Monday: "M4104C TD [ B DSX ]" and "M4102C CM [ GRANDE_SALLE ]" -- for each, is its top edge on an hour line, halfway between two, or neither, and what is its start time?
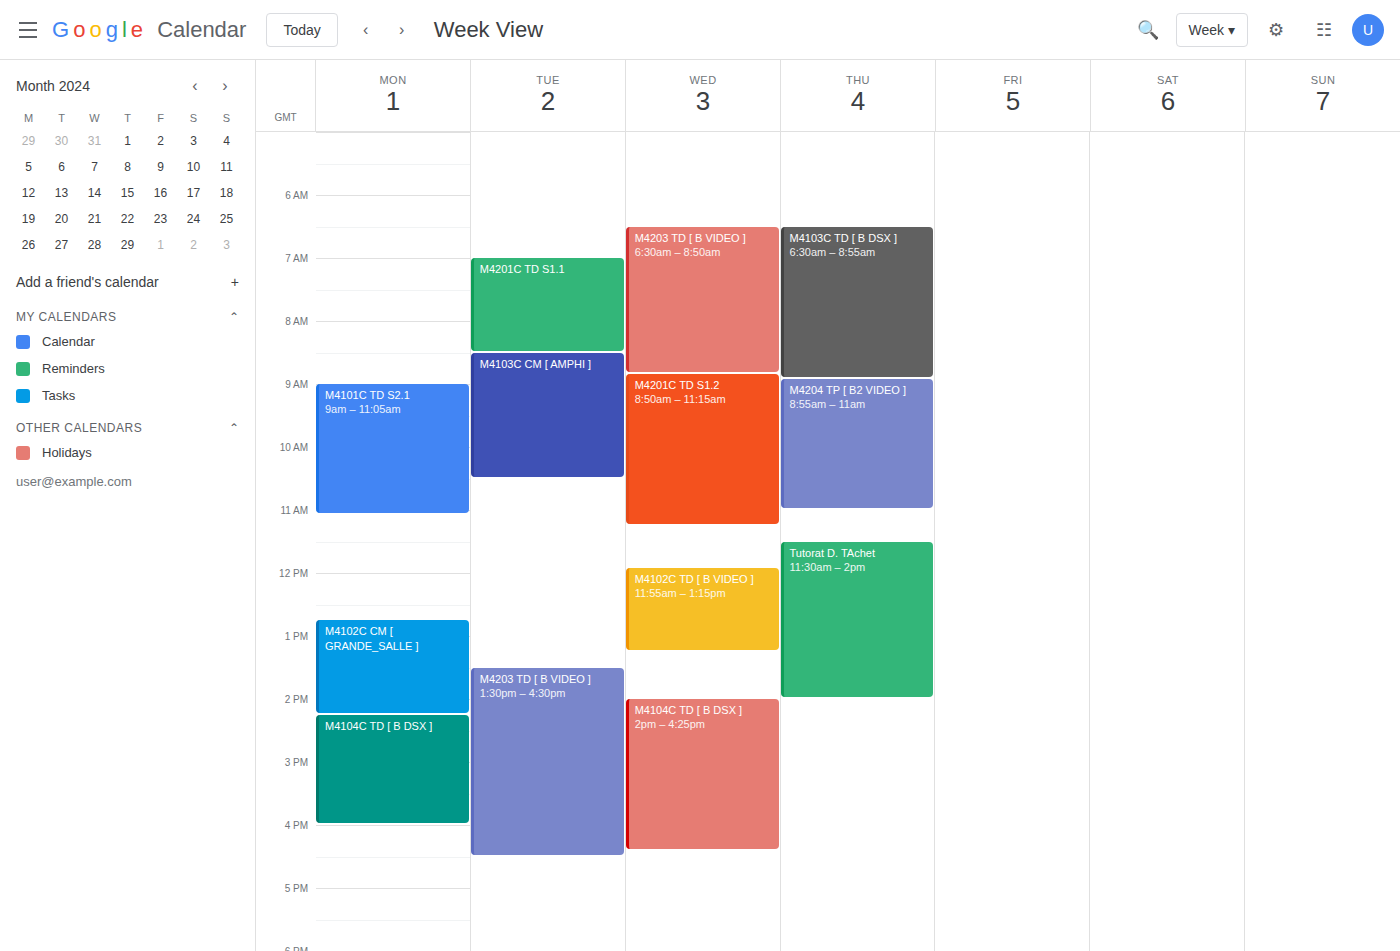
"M4104C TD [ B DSX ]": 2:15 PM, neither: a quarter of the way from the 2 PM line to the 3 PM line. "M4102C CM [ GRANDE_SALLE ]": 12:45 PM, neither: three quarters of the way from the 12 PM line to the 1 PM line.